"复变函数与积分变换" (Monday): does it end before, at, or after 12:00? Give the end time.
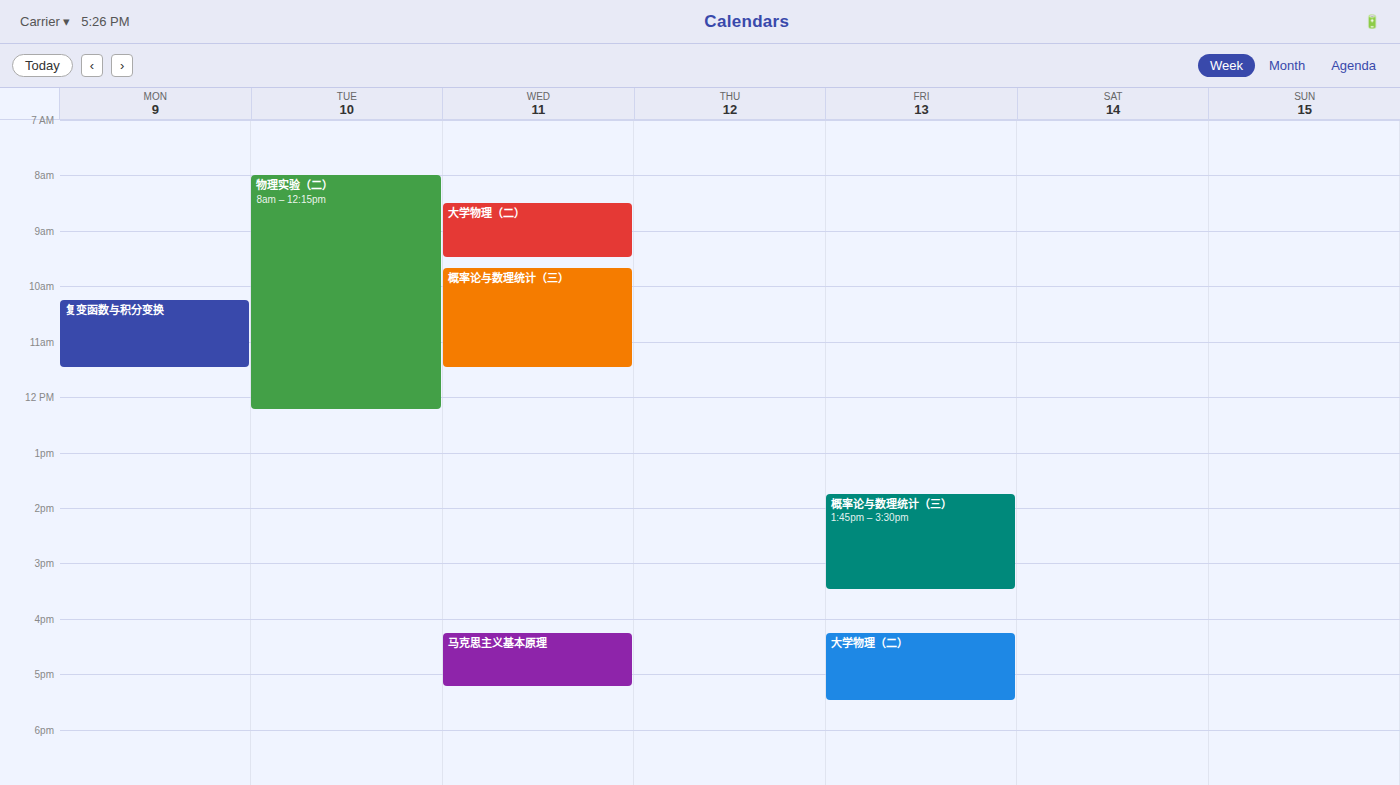
11:30 -- before 12:00, 30 minutes above the 12:00 line.